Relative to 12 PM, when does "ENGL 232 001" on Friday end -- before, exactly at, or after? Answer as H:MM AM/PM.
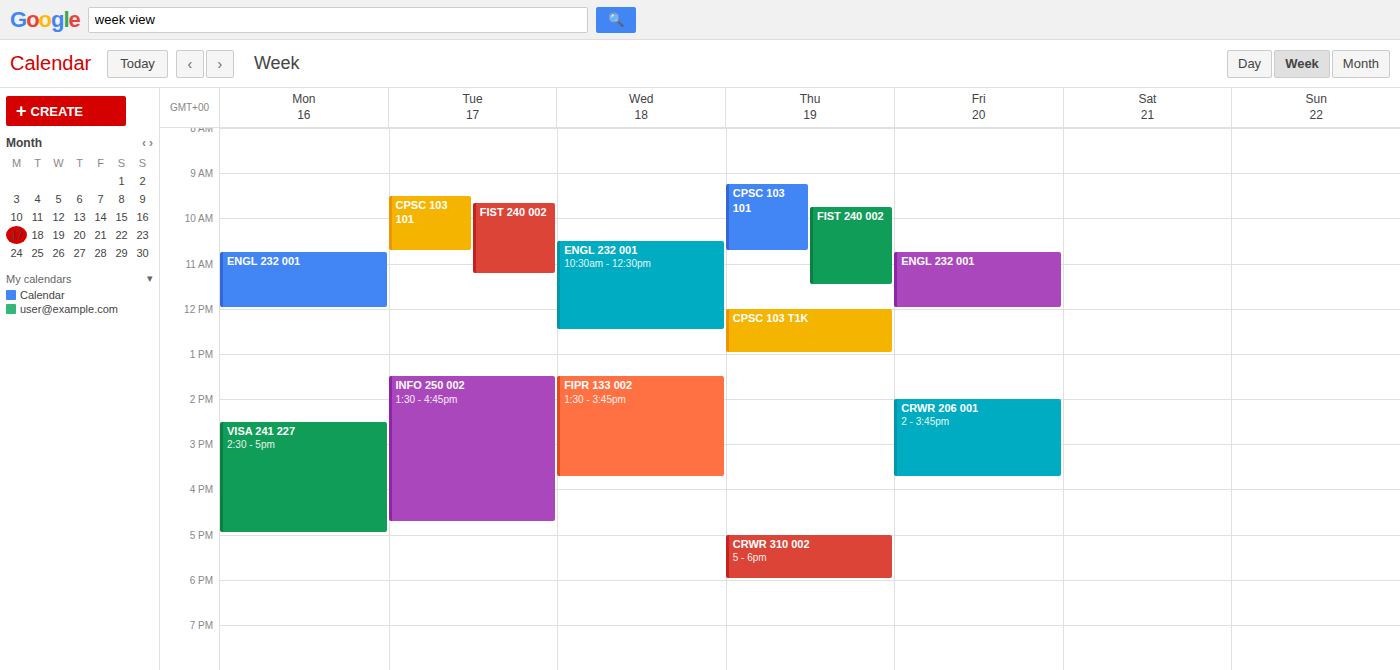
12:00 PM -- exactly at 12 PM, on the 12 PM line.